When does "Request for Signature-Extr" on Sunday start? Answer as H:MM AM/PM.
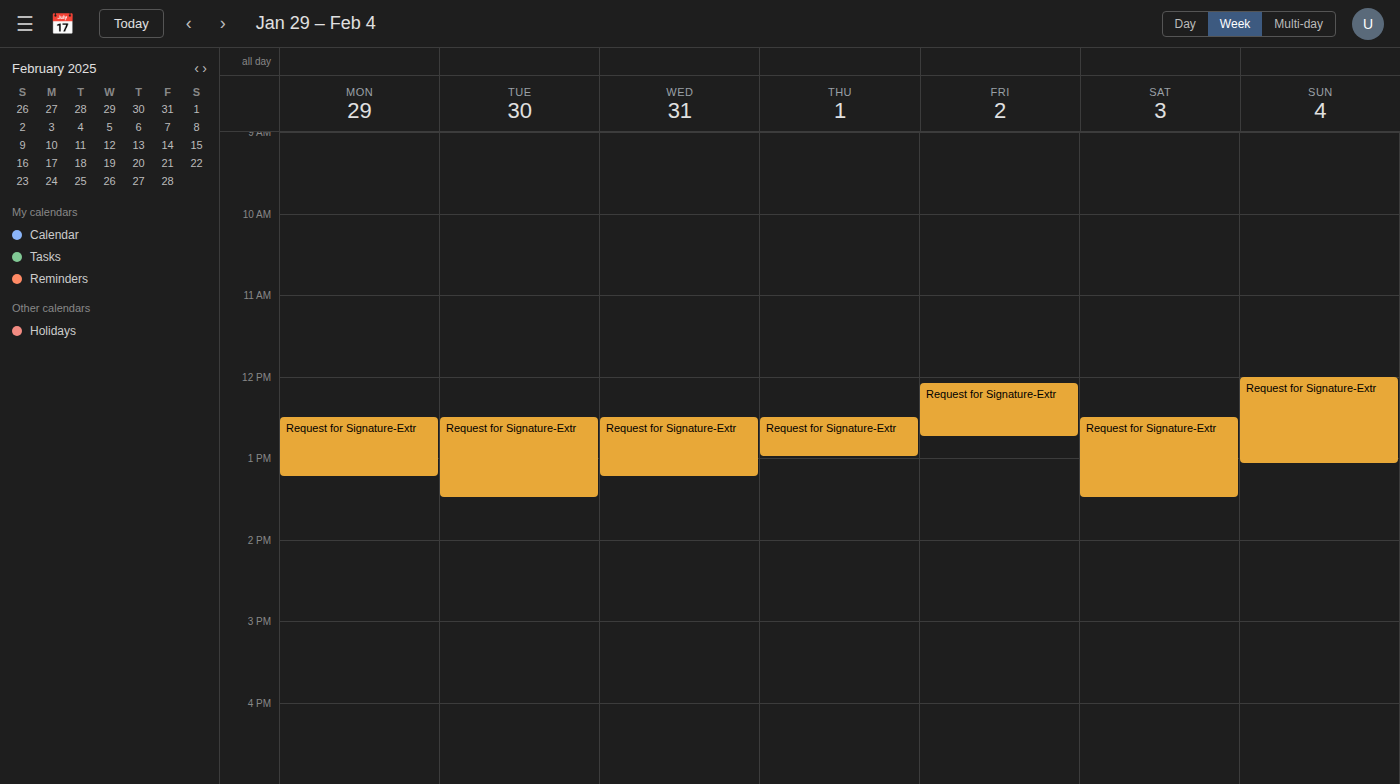
12:00 PM